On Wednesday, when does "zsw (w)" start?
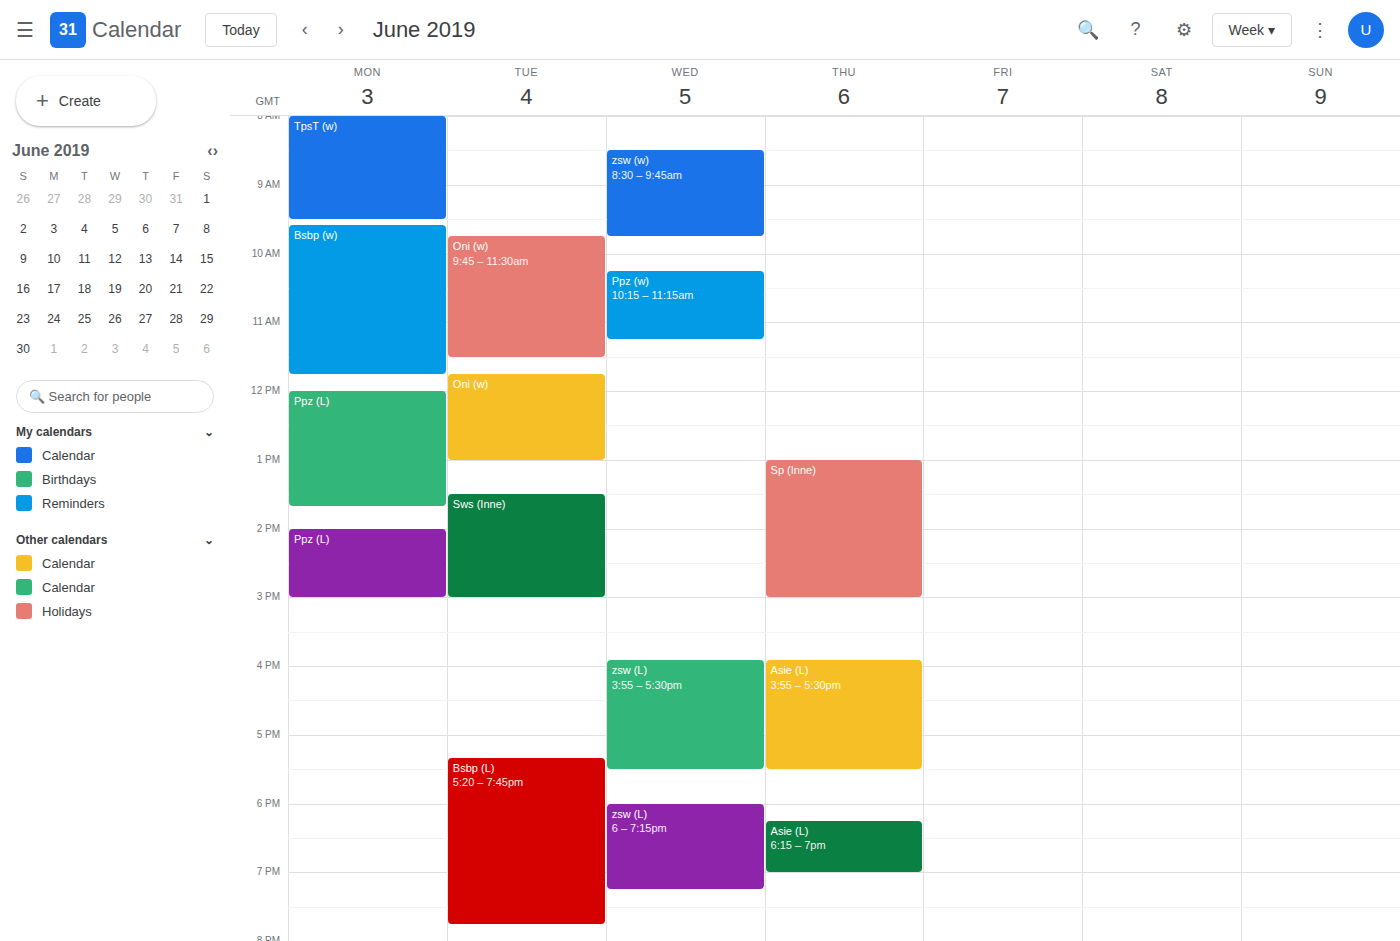
8:30 AM